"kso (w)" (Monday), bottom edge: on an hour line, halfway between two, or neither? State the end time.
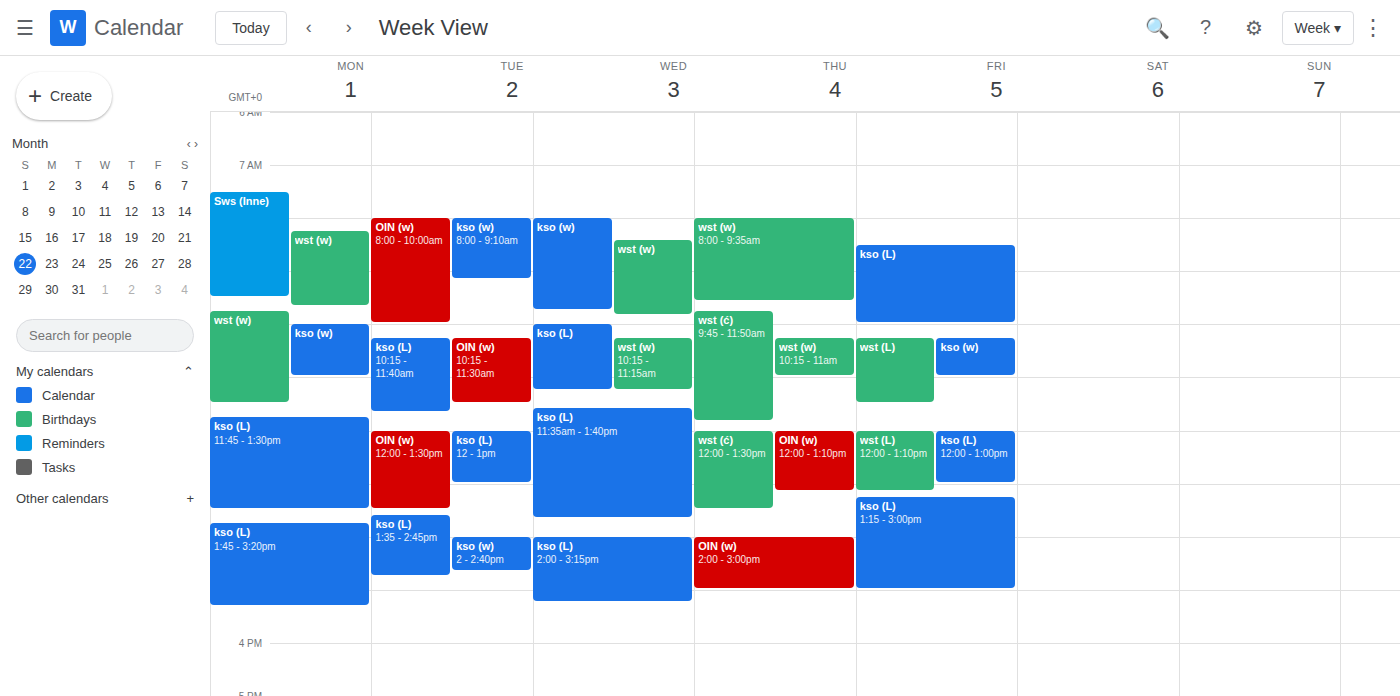
11:00 AM -- exactly on the 11 AM line.